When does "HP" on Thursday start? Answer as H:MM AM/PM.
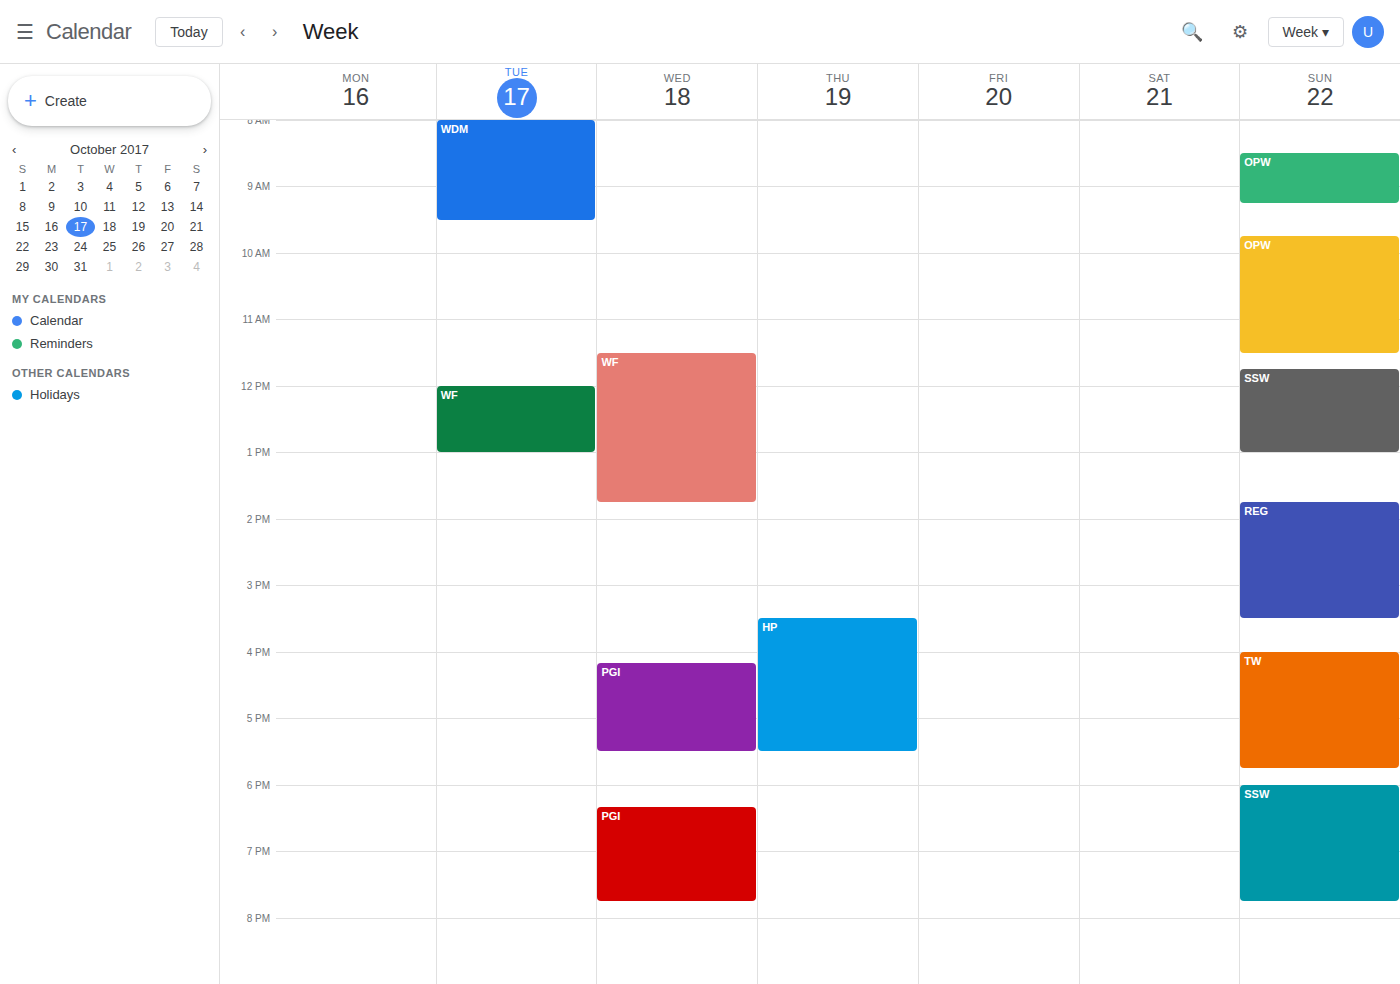
3:30 PM